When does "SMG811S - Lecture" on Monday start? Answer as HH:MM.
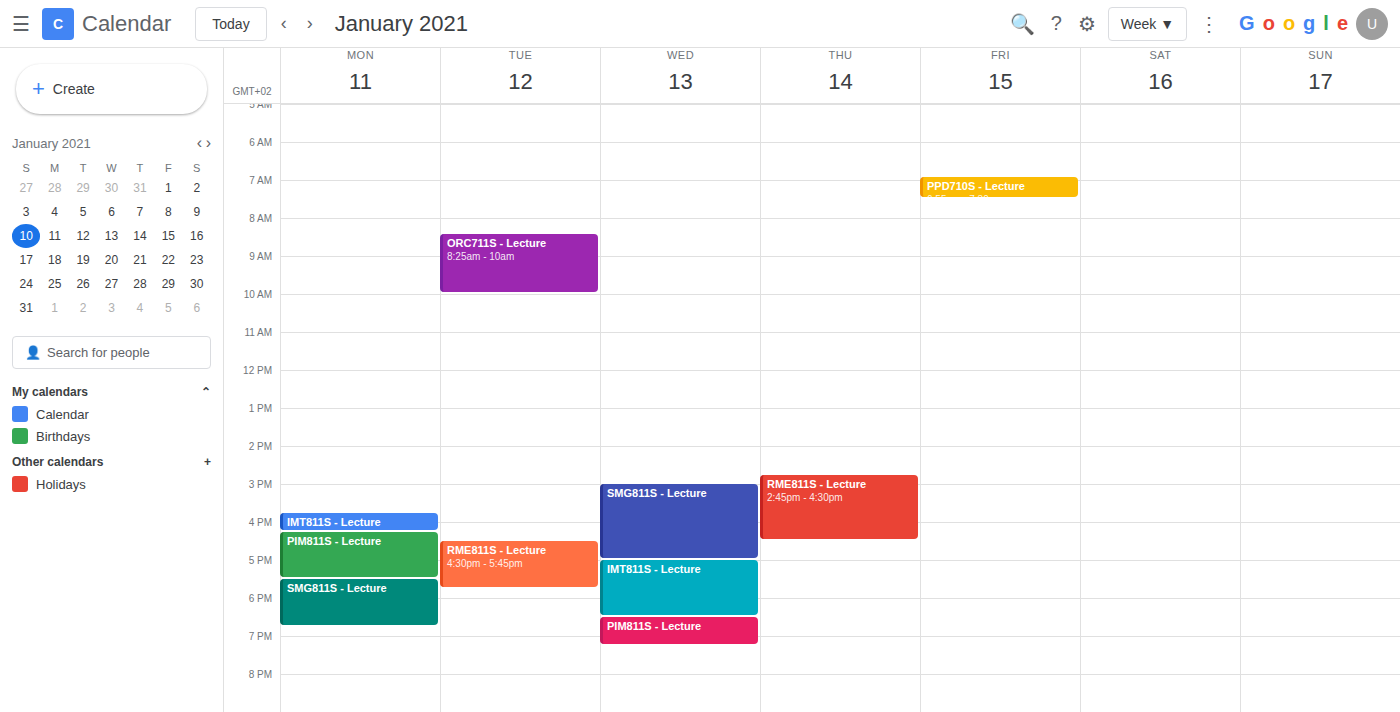
17:30